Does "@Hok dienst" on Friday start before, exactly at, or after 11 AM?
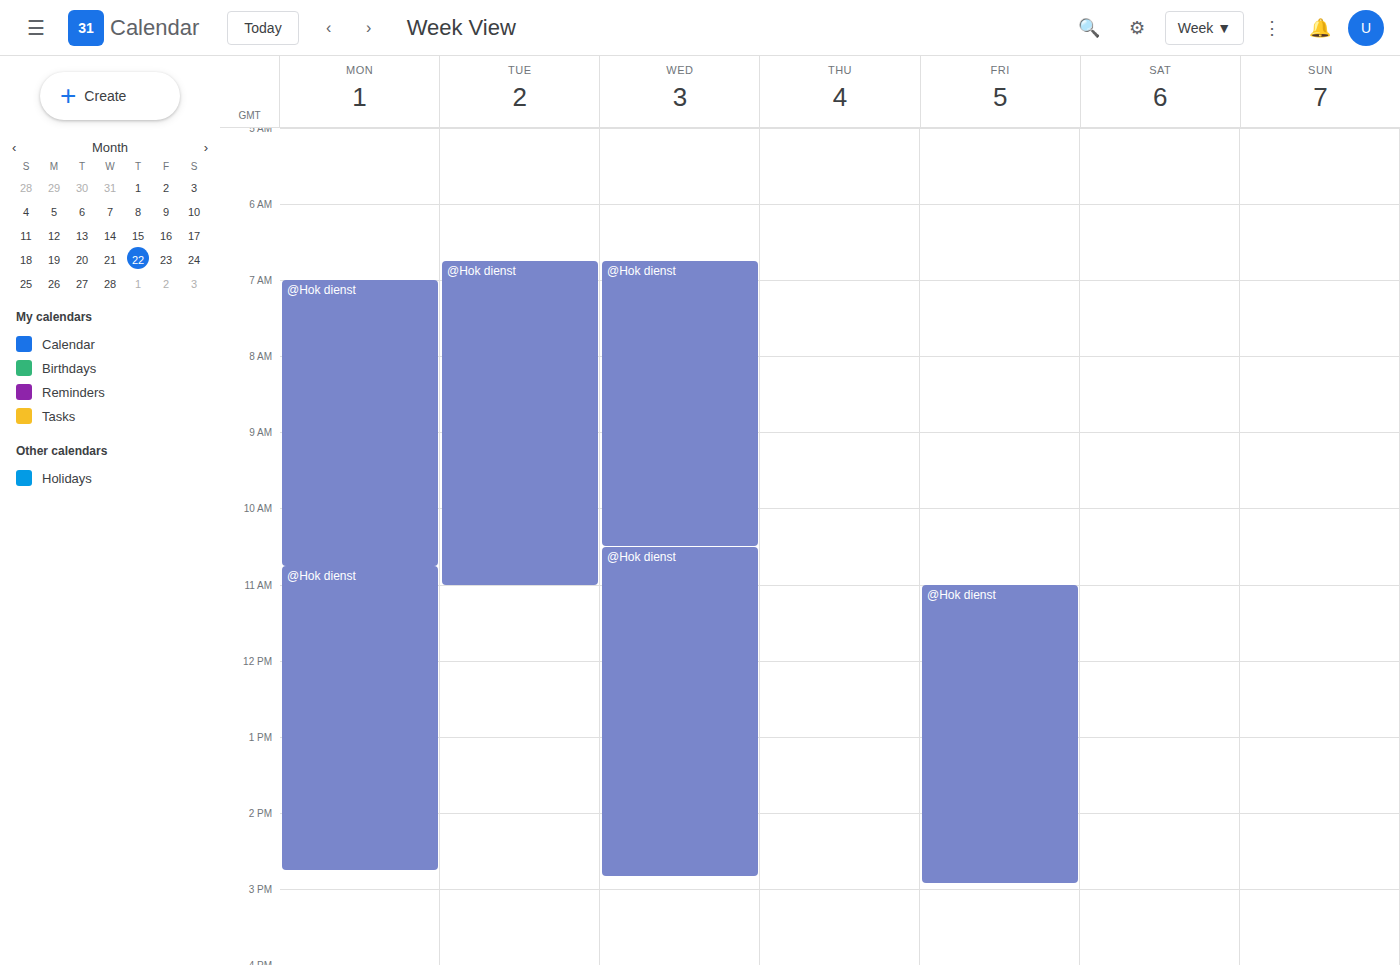
11:00 AM -- exactly at 11 AM, on the 11 AM line.